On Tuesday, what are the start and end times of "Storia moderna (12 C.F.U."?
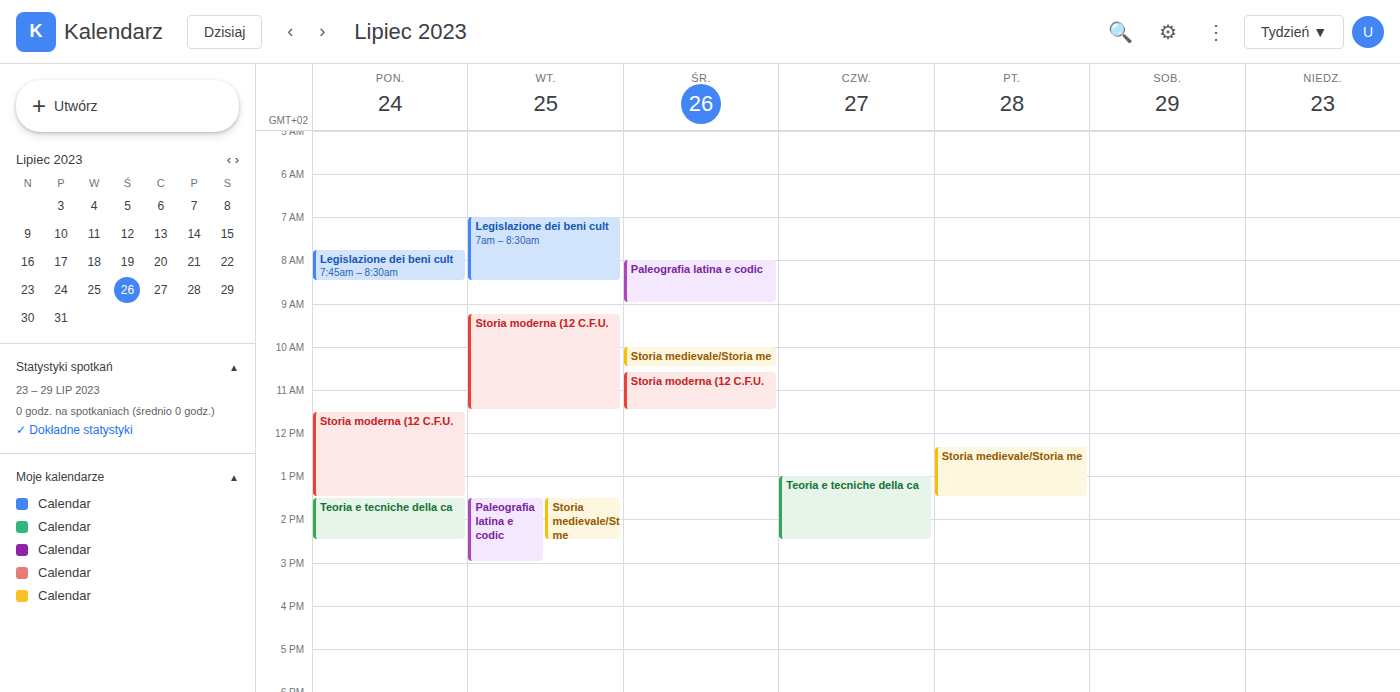
9:15 AM to 11:30 AM